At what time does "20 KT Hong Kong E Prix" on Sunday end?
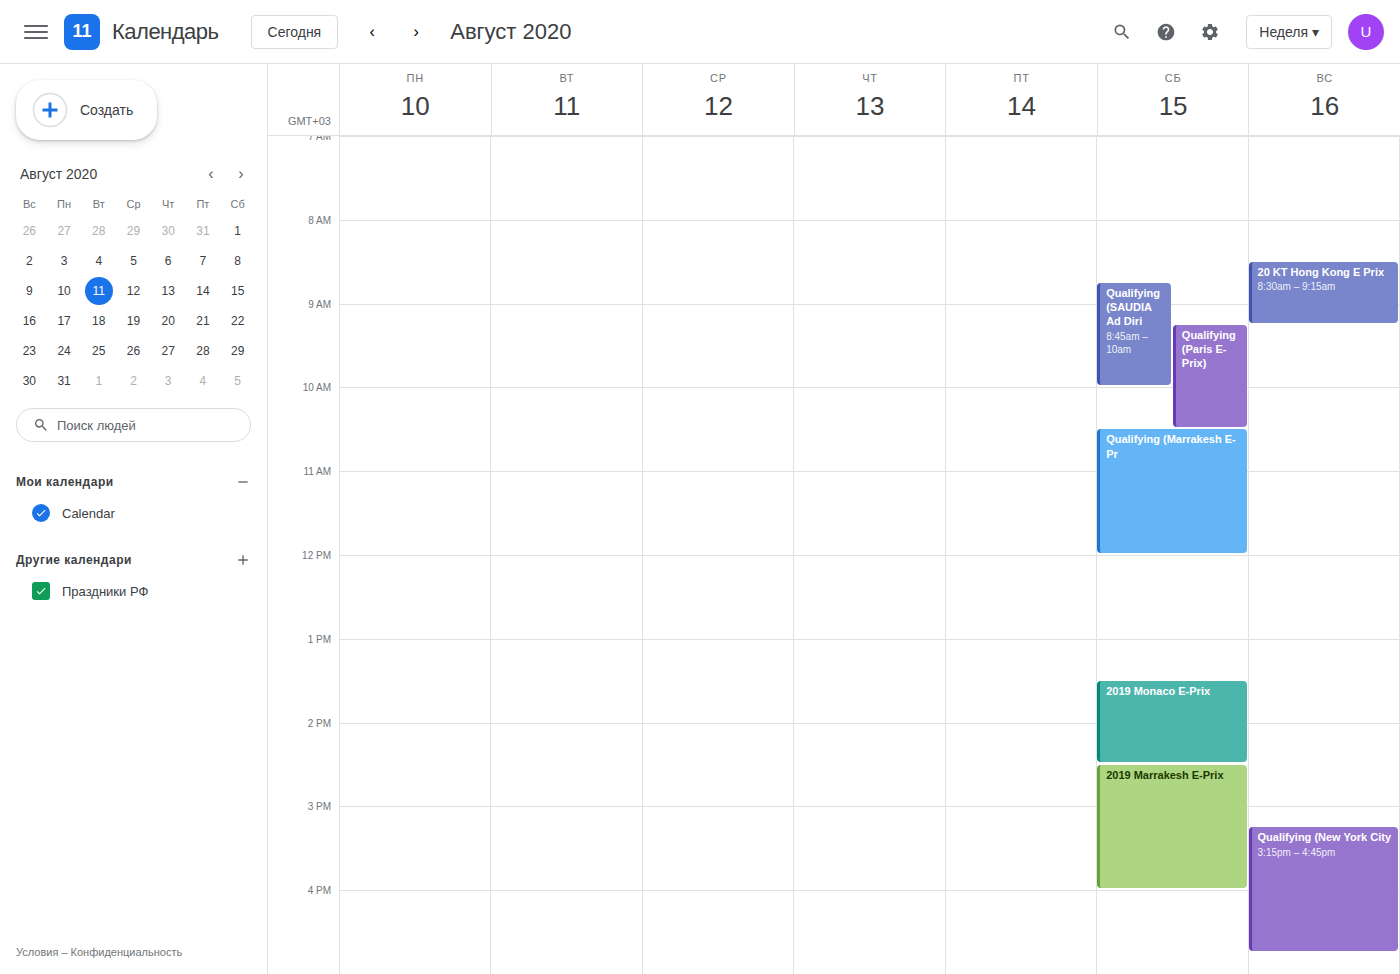
9:15 AM